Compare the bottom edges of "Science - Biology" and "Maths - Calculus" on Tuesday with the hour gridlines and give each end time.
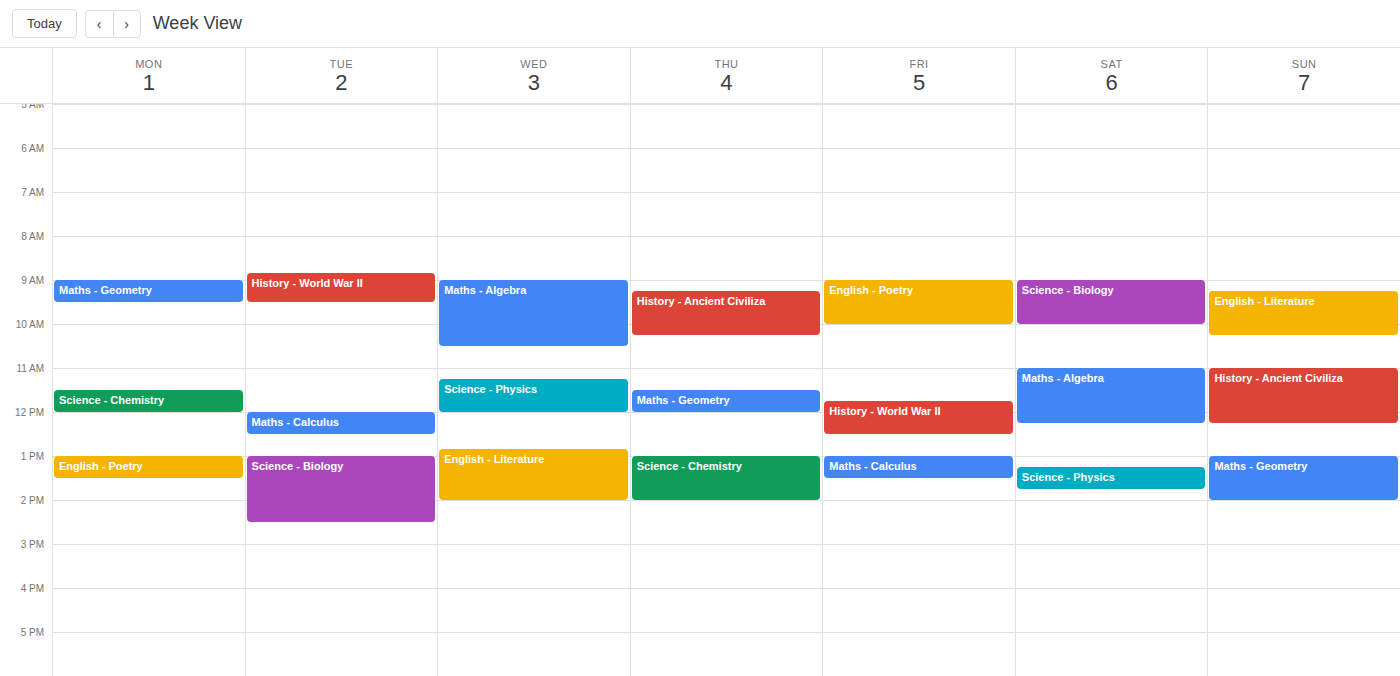
"Science - Biology": 14:30, halfway between the 14:00 and 15:00 lines. "Maths - Calculus": 12:30, halfway between the 12:00 and 13:00 lines.